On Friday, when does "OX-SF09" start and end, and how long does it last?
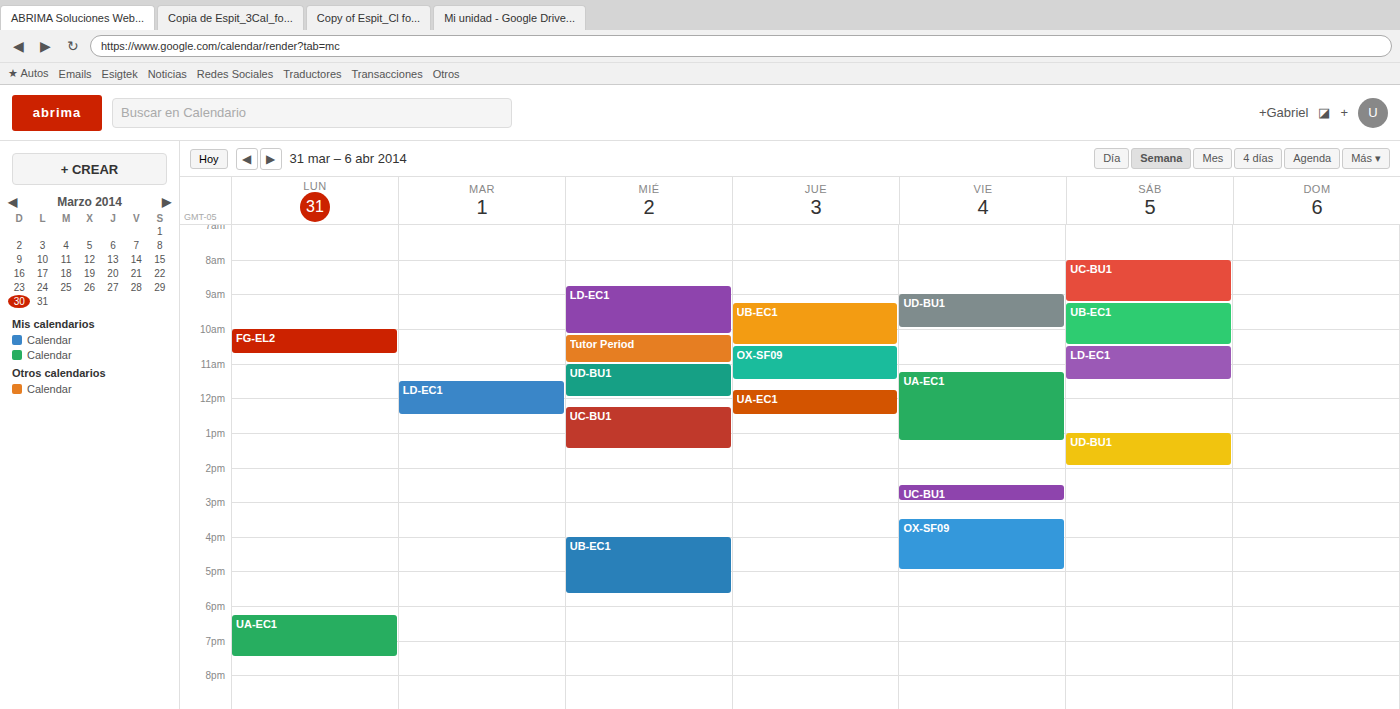
3:30 PM to 5:00 PM, 1 hour 30 minutes